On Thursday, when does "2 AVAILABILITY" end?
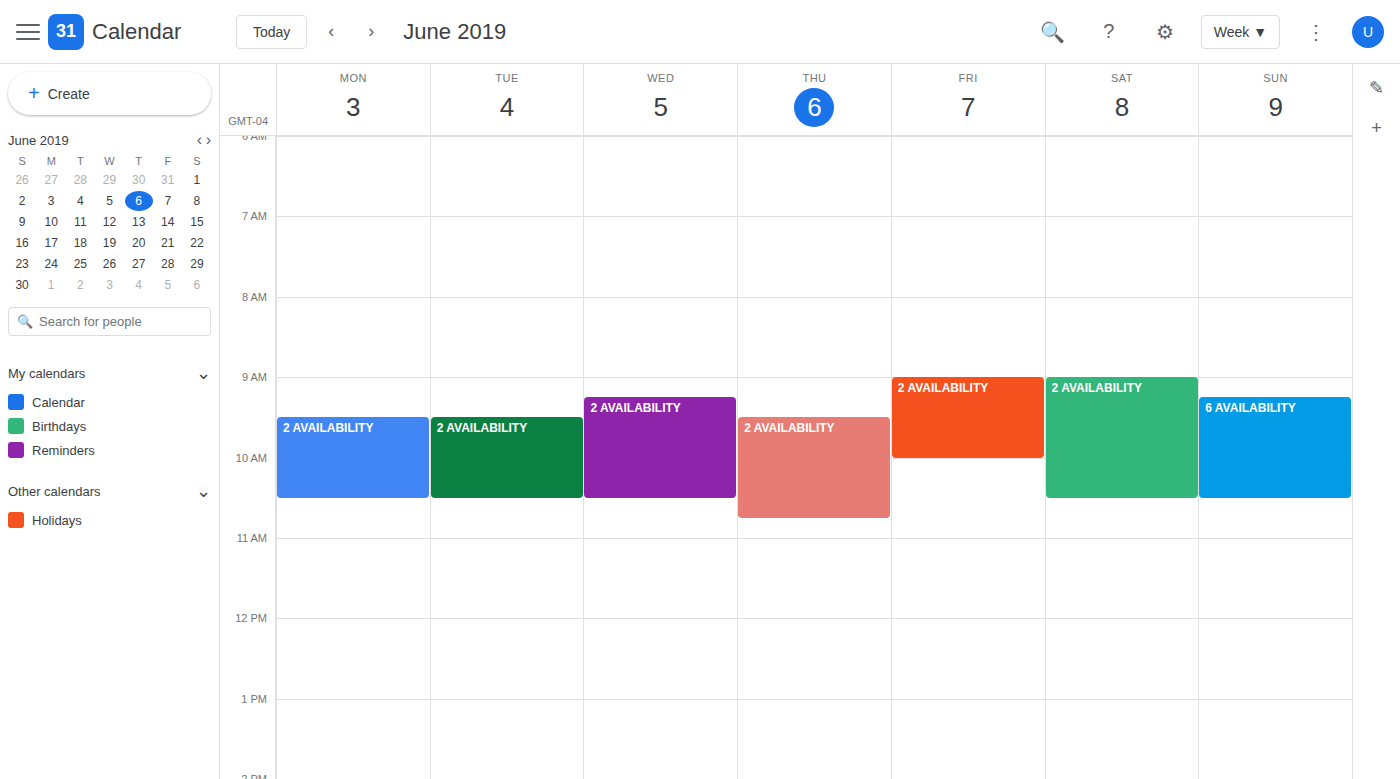
10:45